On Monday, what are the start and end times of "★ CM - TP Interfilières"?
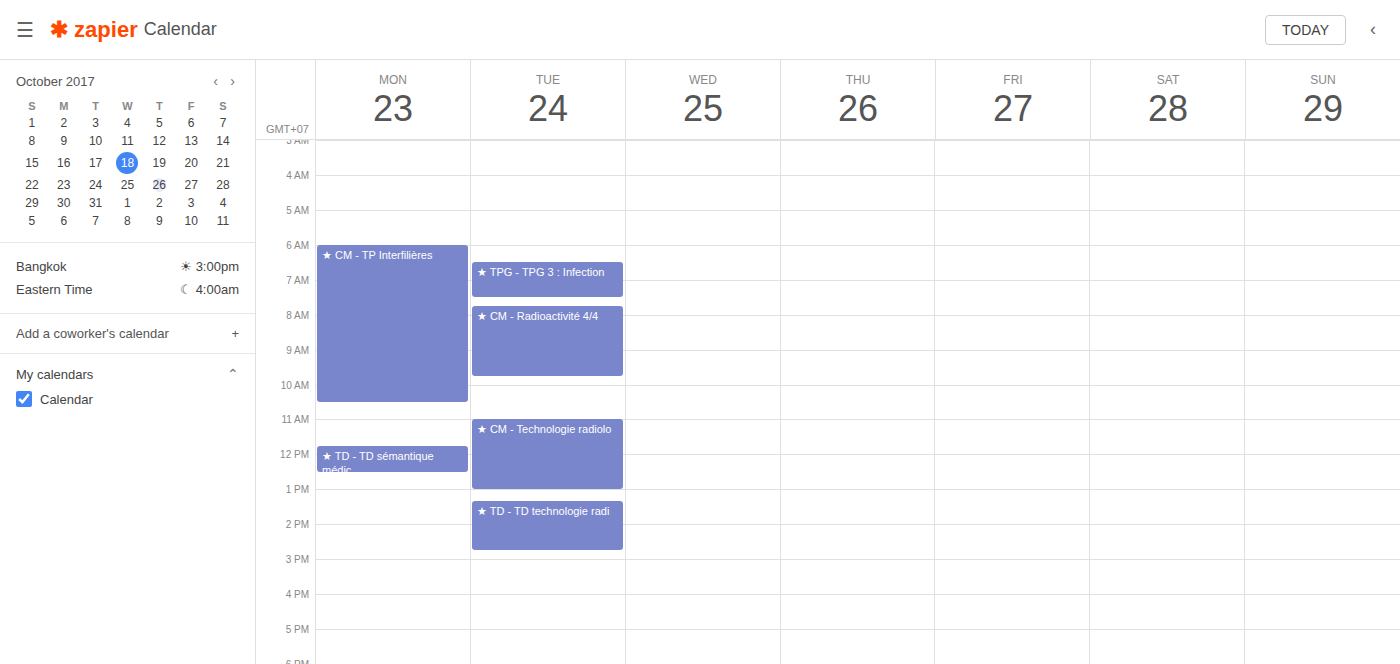
6:00 AM to 10:30 AM